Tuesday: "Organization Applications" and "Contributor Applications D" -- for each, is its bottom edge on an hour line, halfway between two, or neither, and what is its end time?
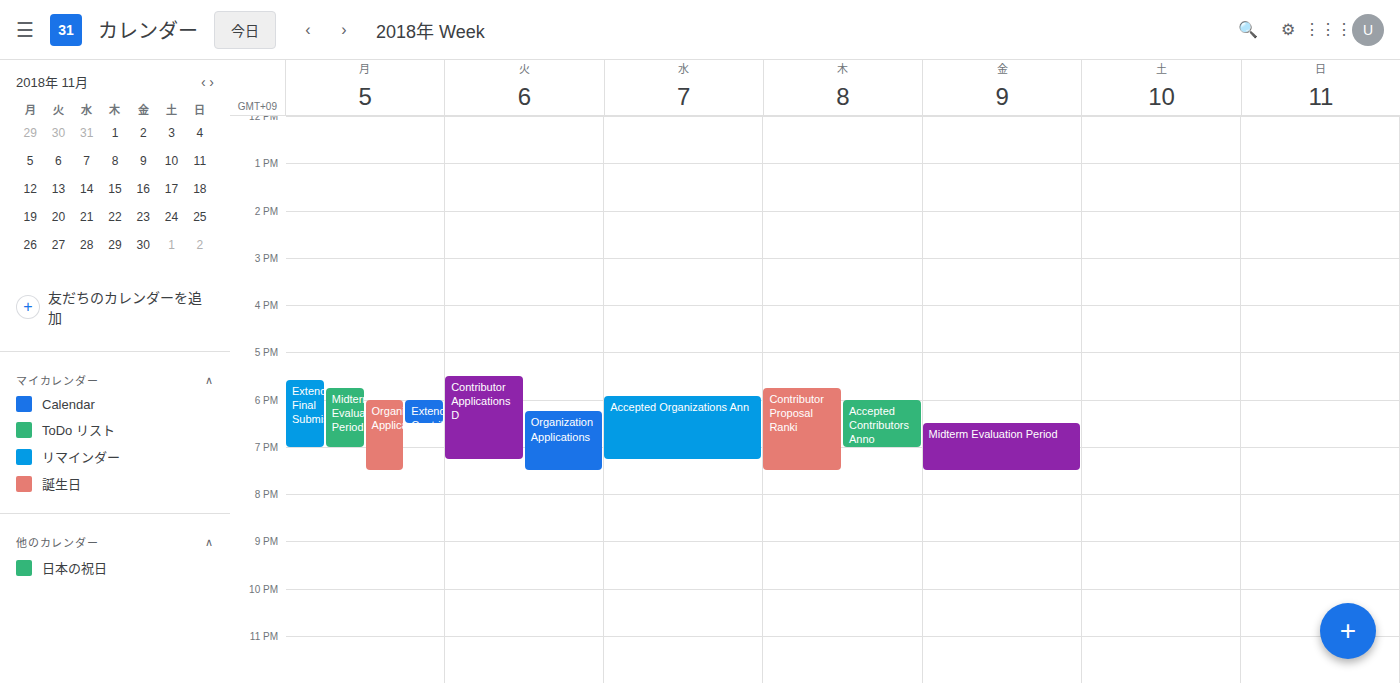
"Organization Applications": 19:30, halfway between the 19:00 and 20:00 lines. "Contributor Applications D": 19:15, neither: a quarter of the way from the 19:00 line to the 20:00 line.